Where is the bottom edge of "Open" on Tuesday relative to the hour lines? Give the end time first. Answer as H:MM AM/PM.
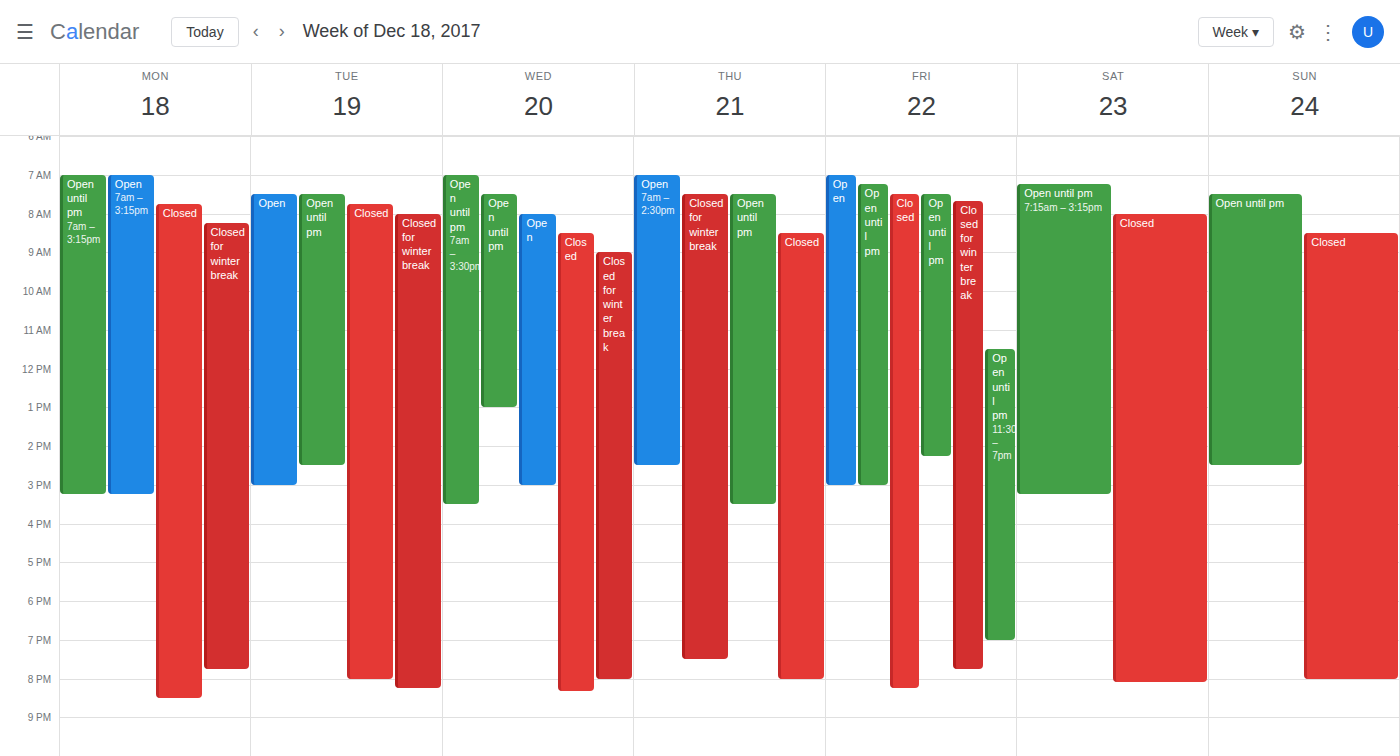
3:00 PM -- exactly on the 3 PM line.